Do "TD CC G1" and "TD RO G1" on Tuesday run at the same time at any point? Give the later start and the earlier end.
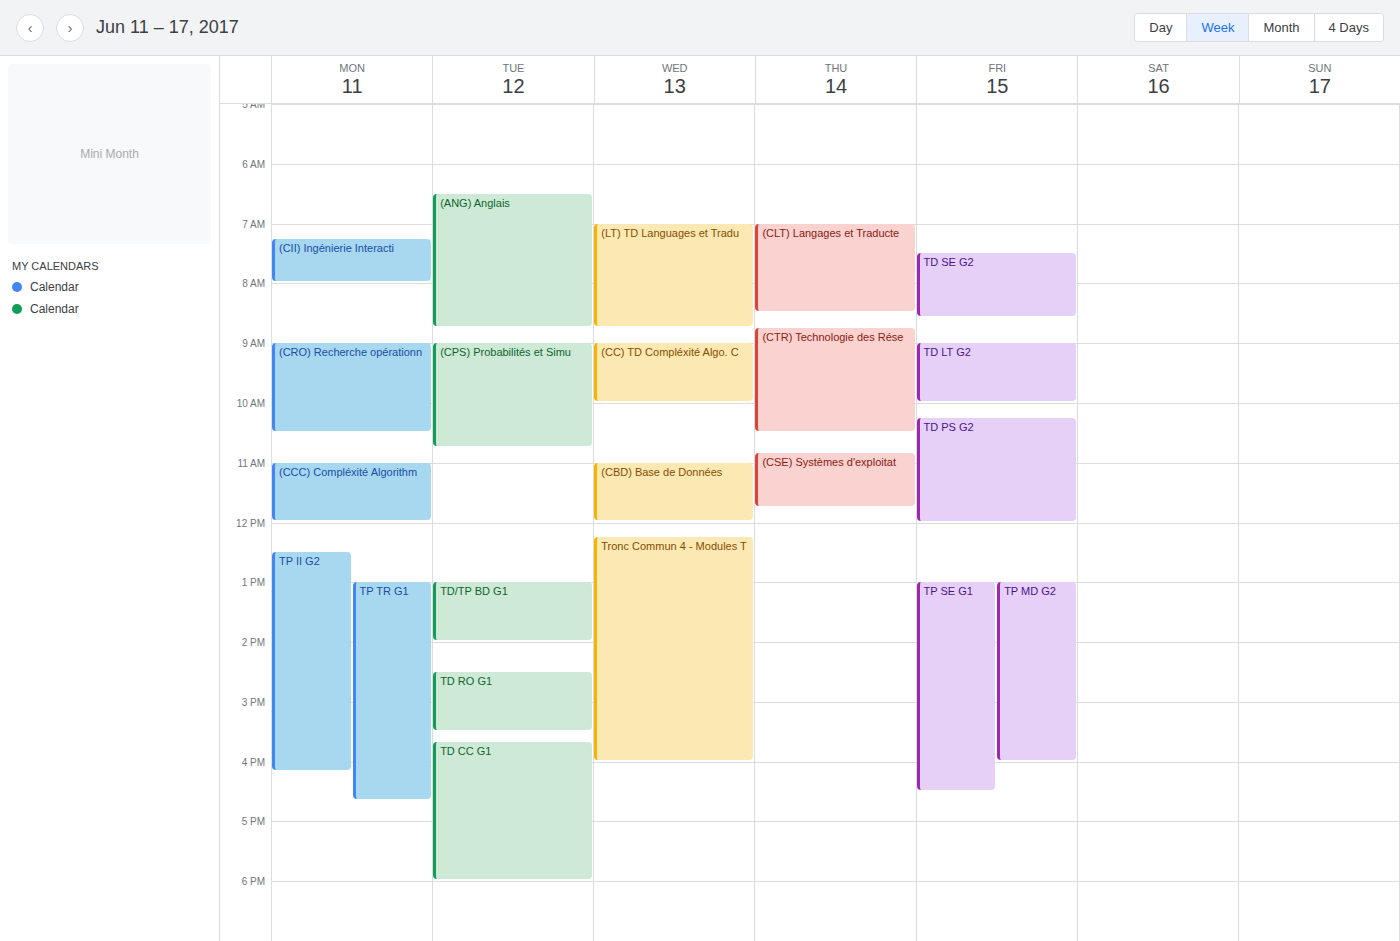
"TD RO G1" ends at 15:30 and "TD CC G1" starts at 15:40 -- no overlap.